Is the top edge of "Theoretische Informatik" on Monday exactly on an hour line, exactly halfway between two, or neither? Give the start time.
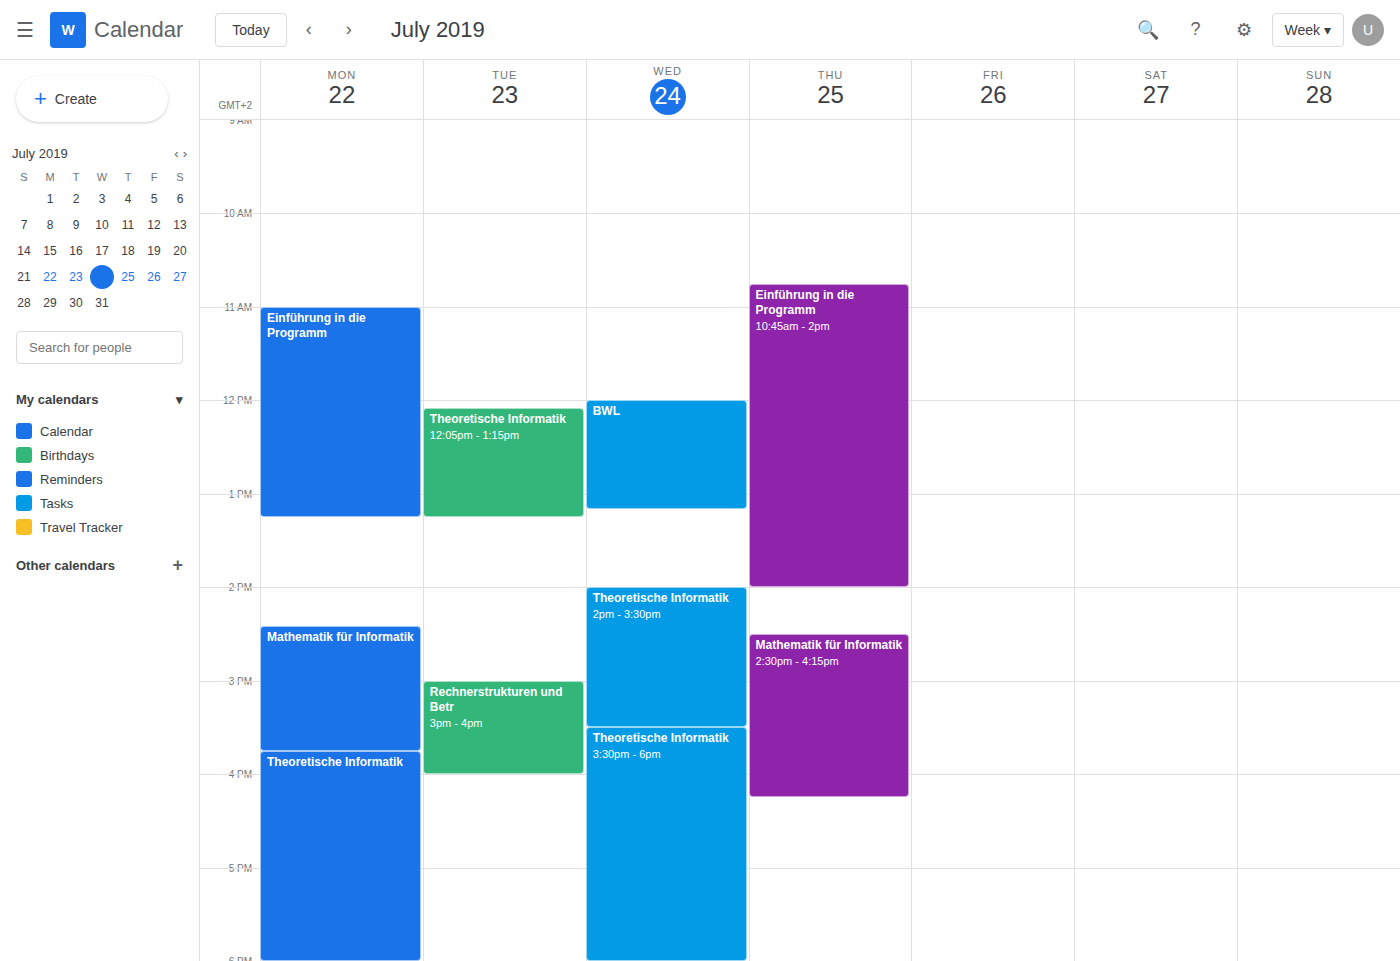
3:45 PM -- neither: three quarters of the way from the 3 PM line to the 4 PM line.